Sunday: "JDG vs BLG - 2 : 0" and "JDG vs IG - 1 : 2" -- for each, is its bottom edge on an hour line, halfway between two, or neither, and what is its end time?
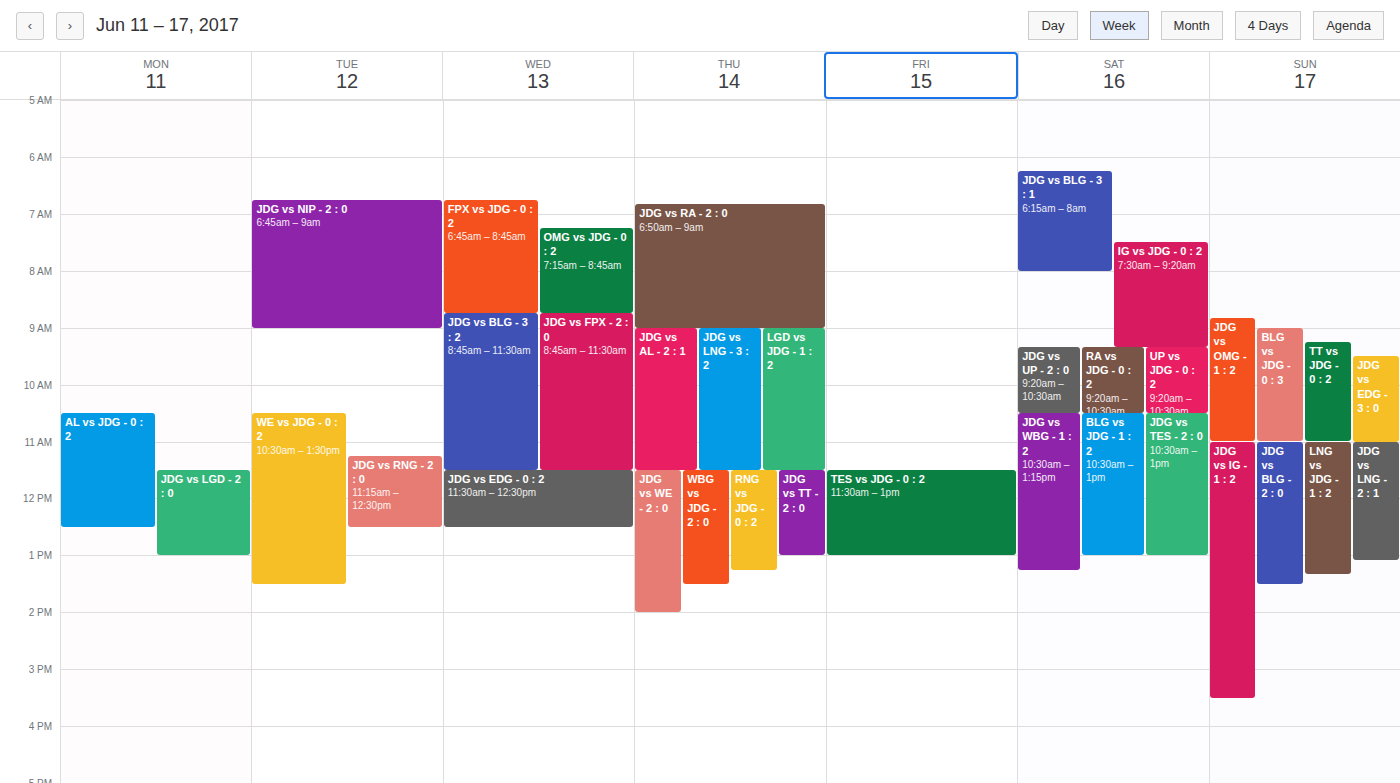
"JDG vs BLG - 2 : 0": 1:30 PM, halfway between the 1 PM and 2 PM lines. "JDG vs IG - 1 : 2": 3:30 PM, halfway between the 3 PM and 4 PM lines.